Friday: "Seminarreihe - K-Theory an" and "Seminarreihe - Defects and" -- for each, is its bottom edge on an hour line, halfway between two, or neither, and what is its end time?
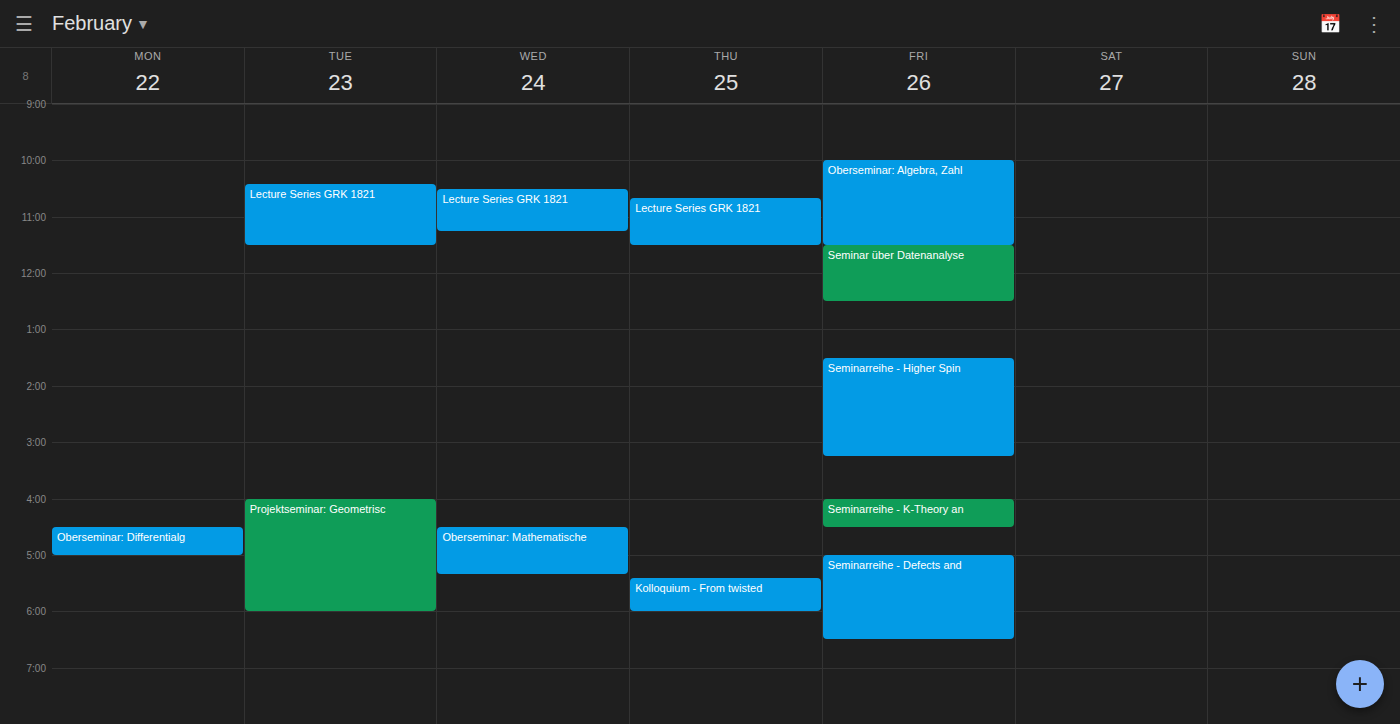
"Seminarreihe - K-Theory an": 4:30 PM, halfway between the 4 PM and 5 PM lines. "Seminarreihe - Defects and": 6:30 PM, halfway between the 6 PM and 7 PM lines.